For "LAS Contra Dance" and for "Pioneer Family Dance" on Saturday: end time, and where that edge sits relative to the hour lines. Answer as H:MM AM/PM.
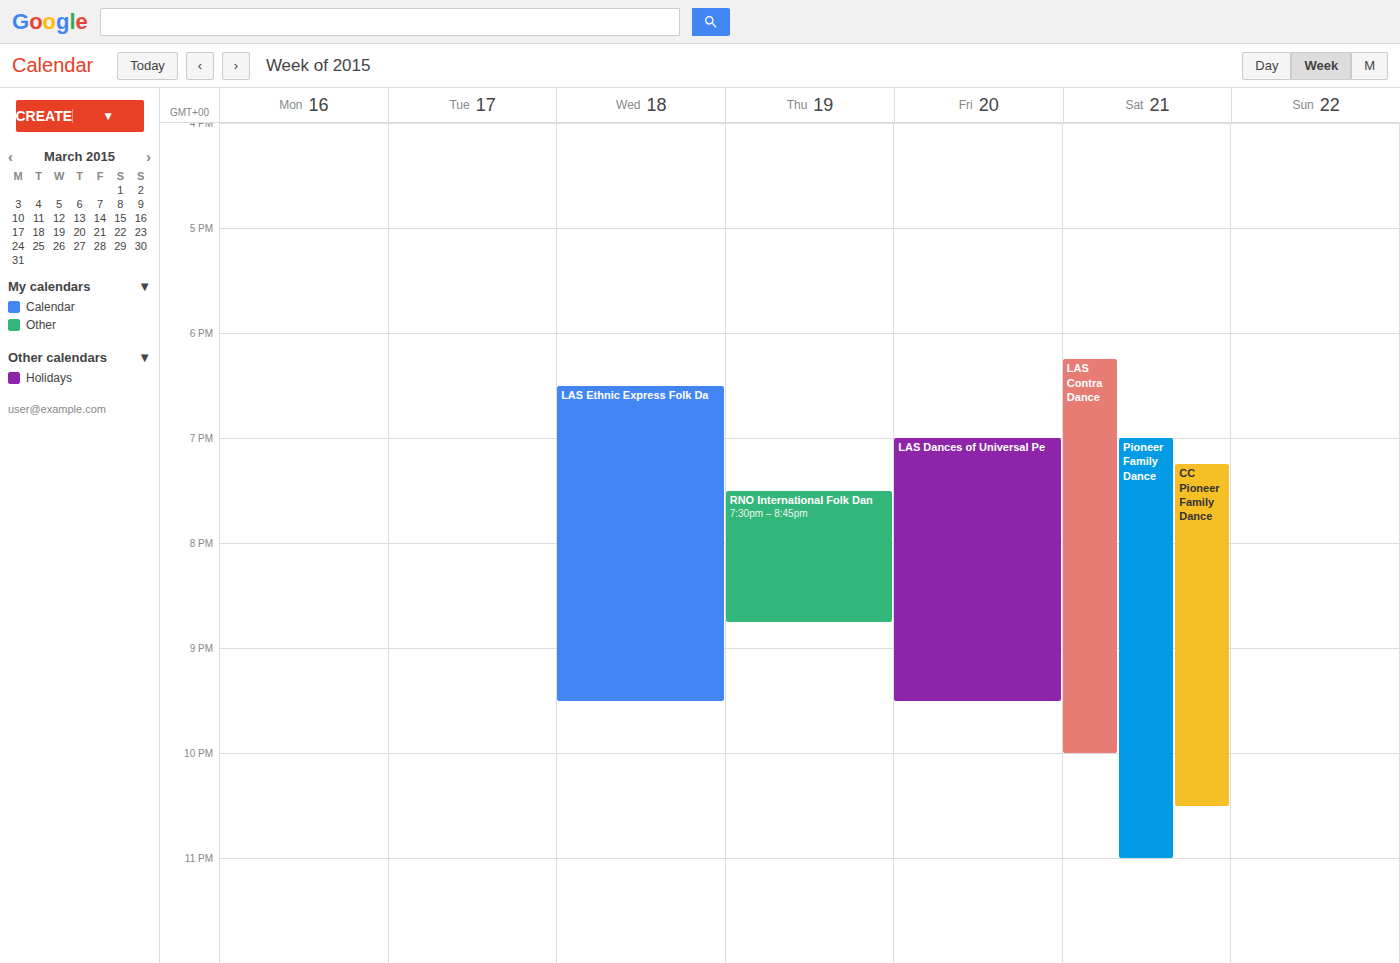
"LAS Contra Dance": 10:00 PM, exactly on the 10 PM line. "Pioneer Family Dance": 11:00 PM, exactly on the 11 PM line.